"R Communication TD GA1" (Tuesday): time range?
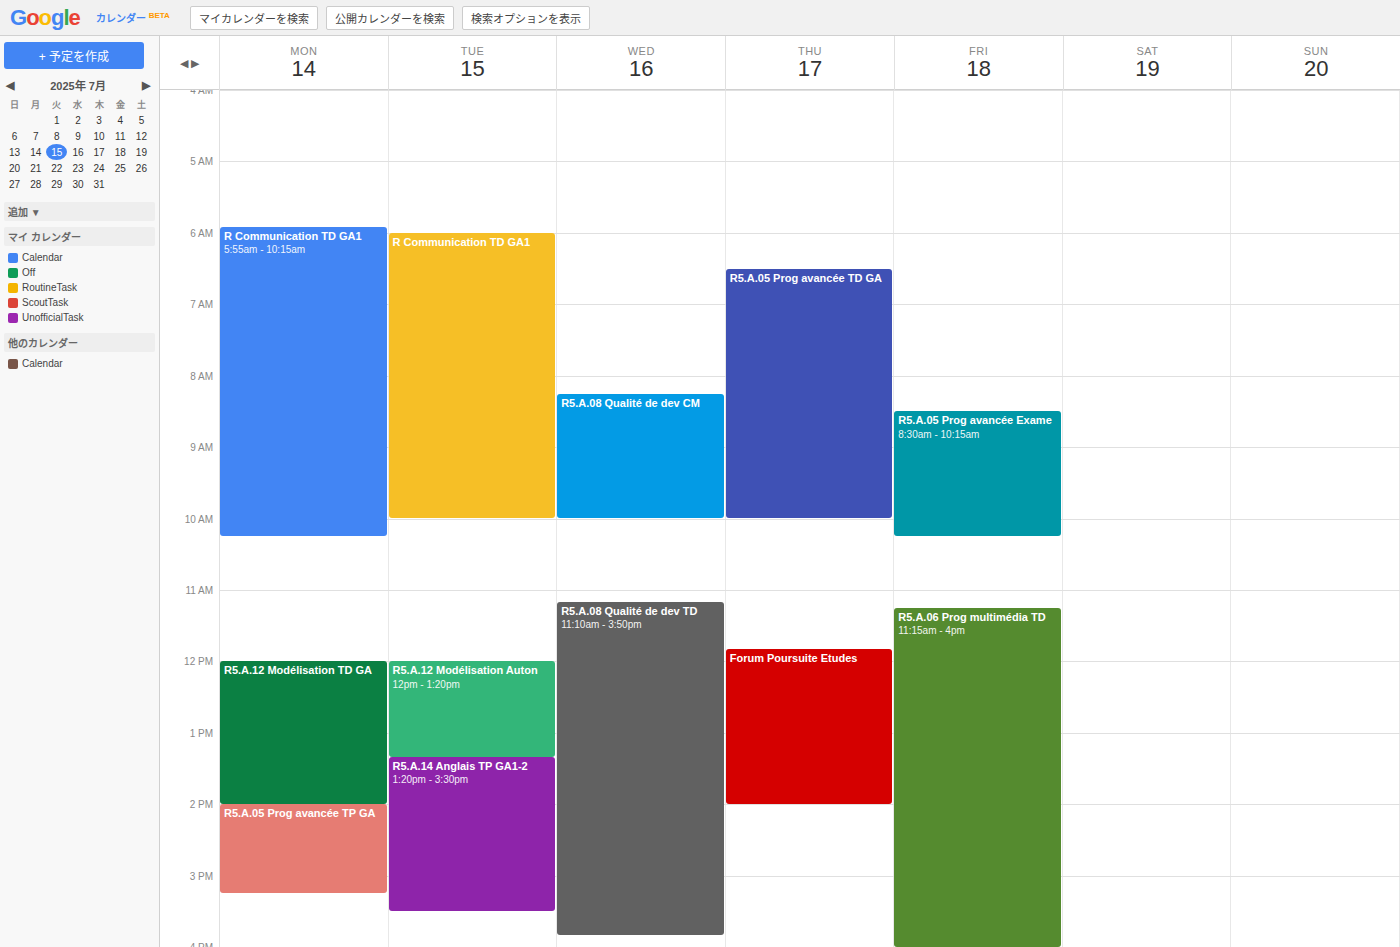
6:00 AM to 10:00 AM